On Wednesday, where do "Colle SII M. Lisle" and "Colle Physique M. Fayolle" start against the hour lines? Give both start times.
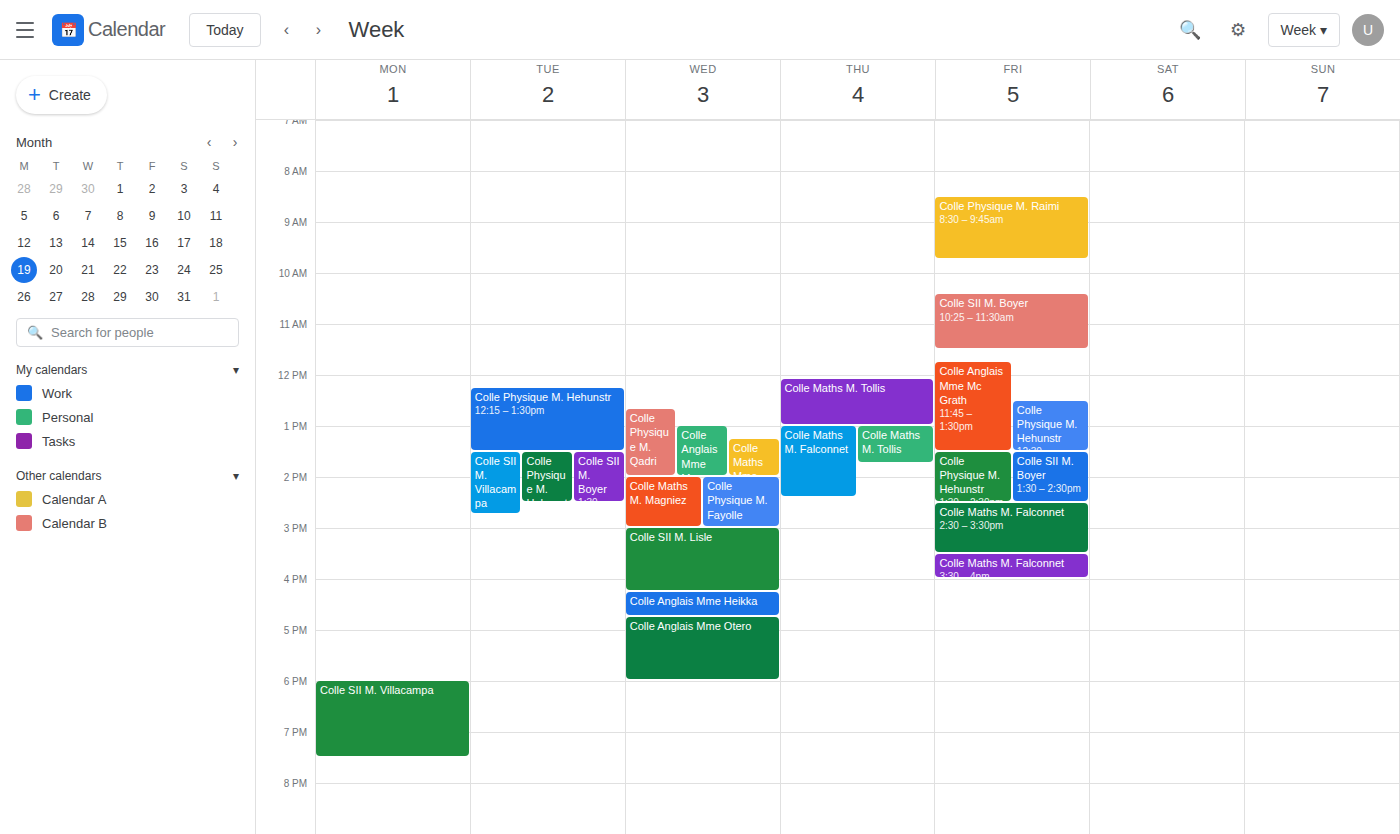
"Colle SII M. Lisle": 3:00 PM, exactly on the 3 PM line. "Colle Physique M. Fayolle": 2:00 PM, exactly on the 2 PM line.